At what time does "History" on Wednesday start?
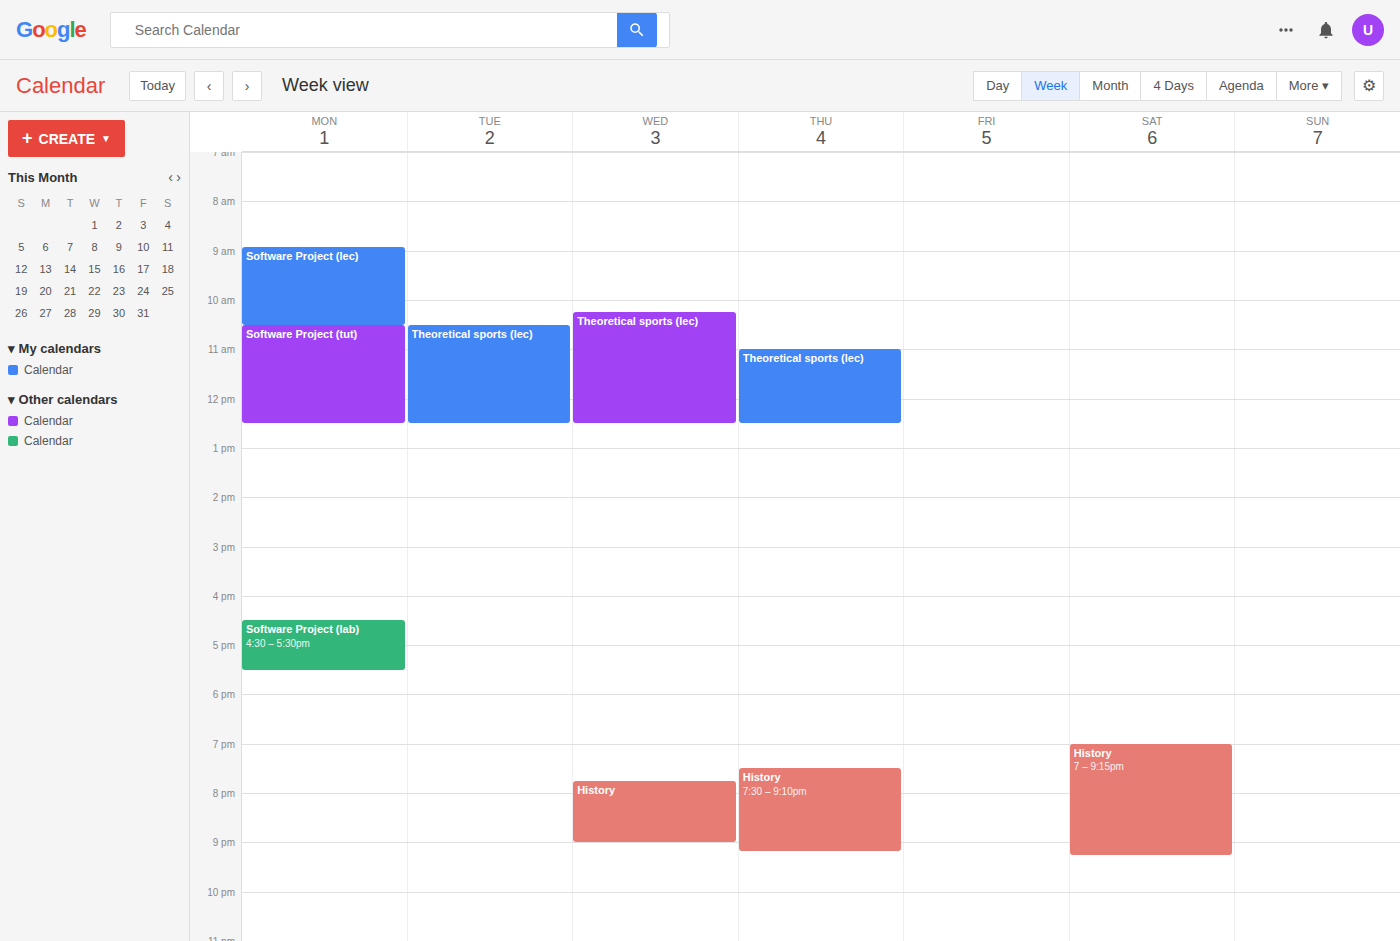
7:45 PM